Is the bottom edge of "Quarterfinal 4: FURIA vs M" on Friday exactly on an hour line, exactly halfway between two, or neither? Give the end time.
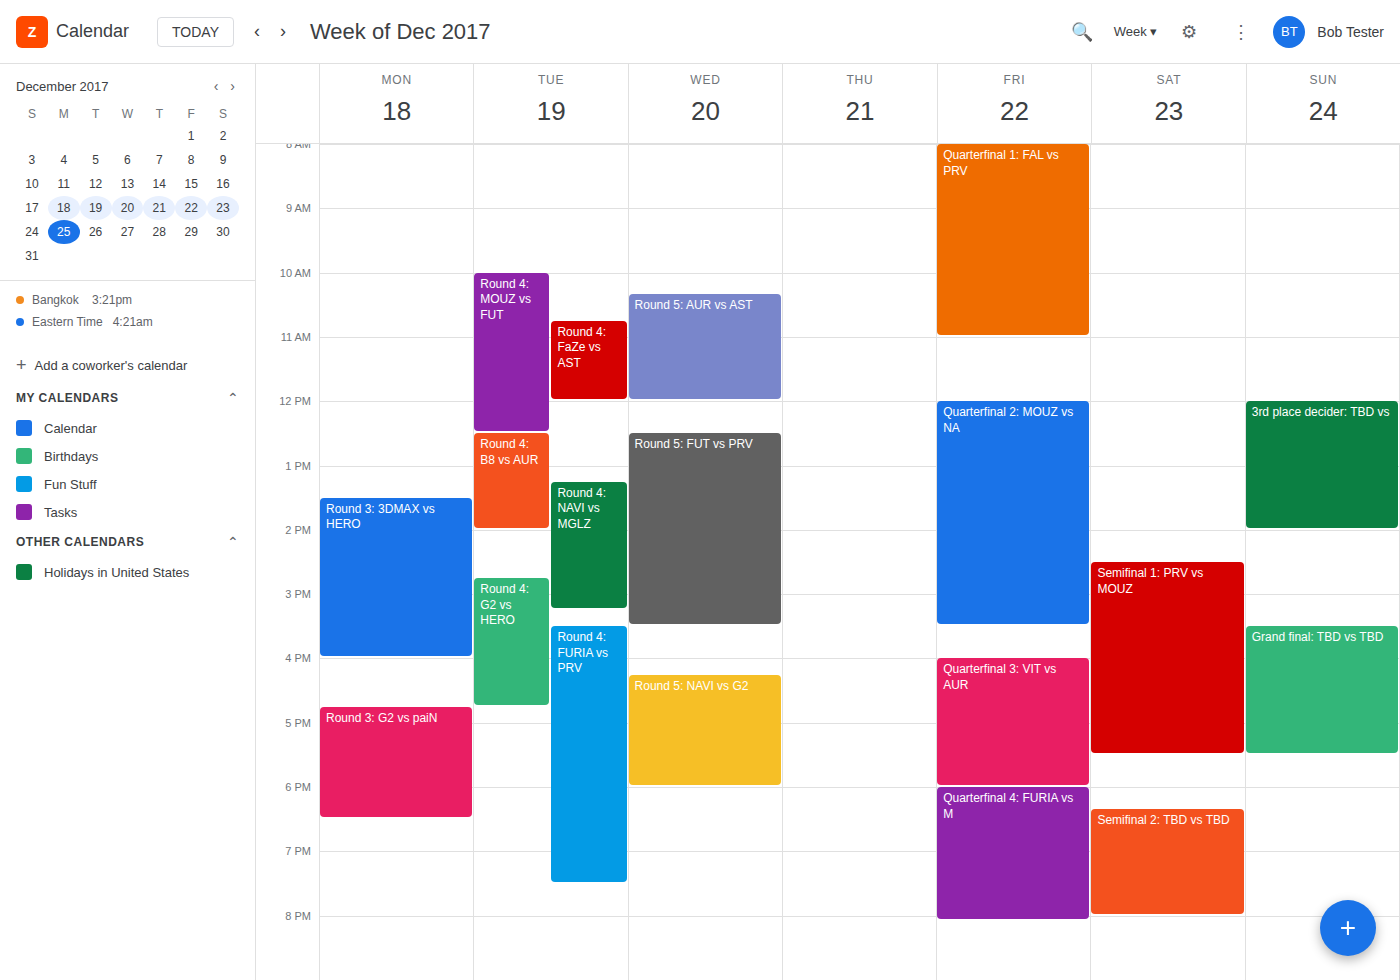
8:05 PM -- neither: 5 minutes below the 8 PM line and 55 minutes above the 9 PM line.